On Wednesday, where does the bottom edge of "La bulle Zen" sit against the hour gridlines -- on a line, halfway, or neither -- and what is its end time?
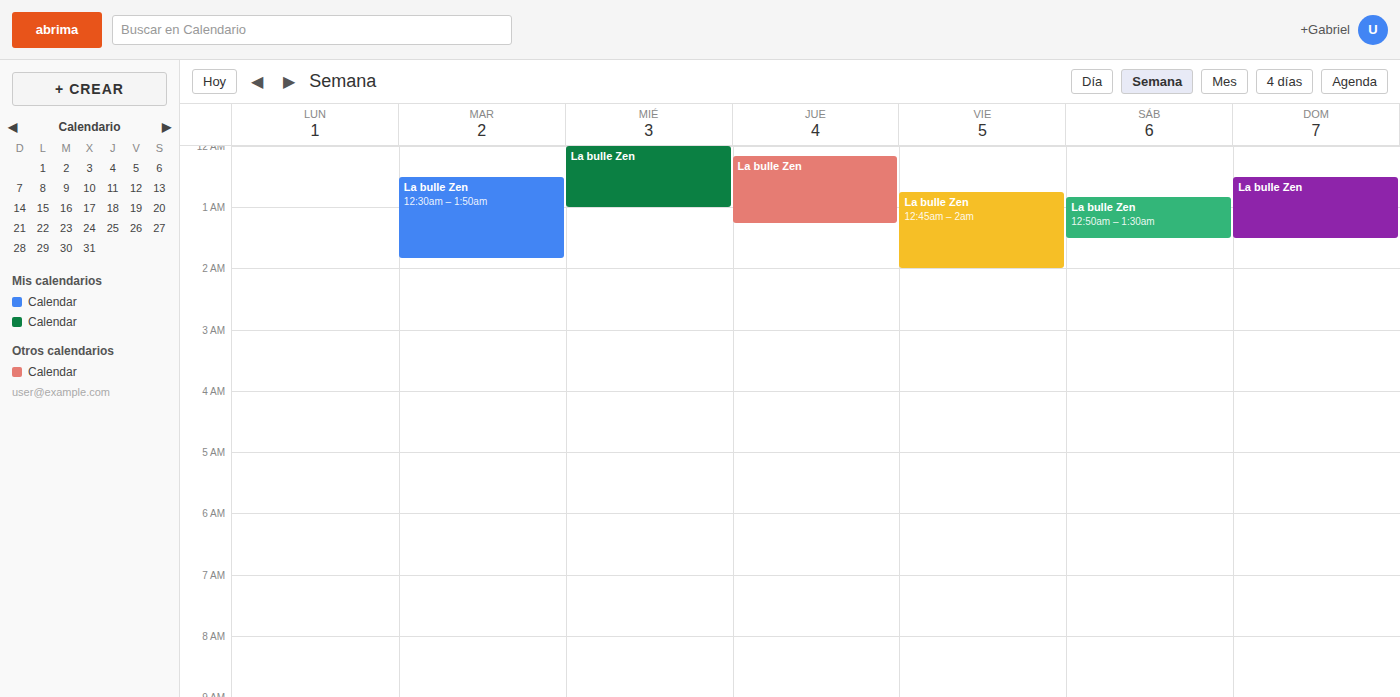
01:00 -- exactly on the 01:00 line.